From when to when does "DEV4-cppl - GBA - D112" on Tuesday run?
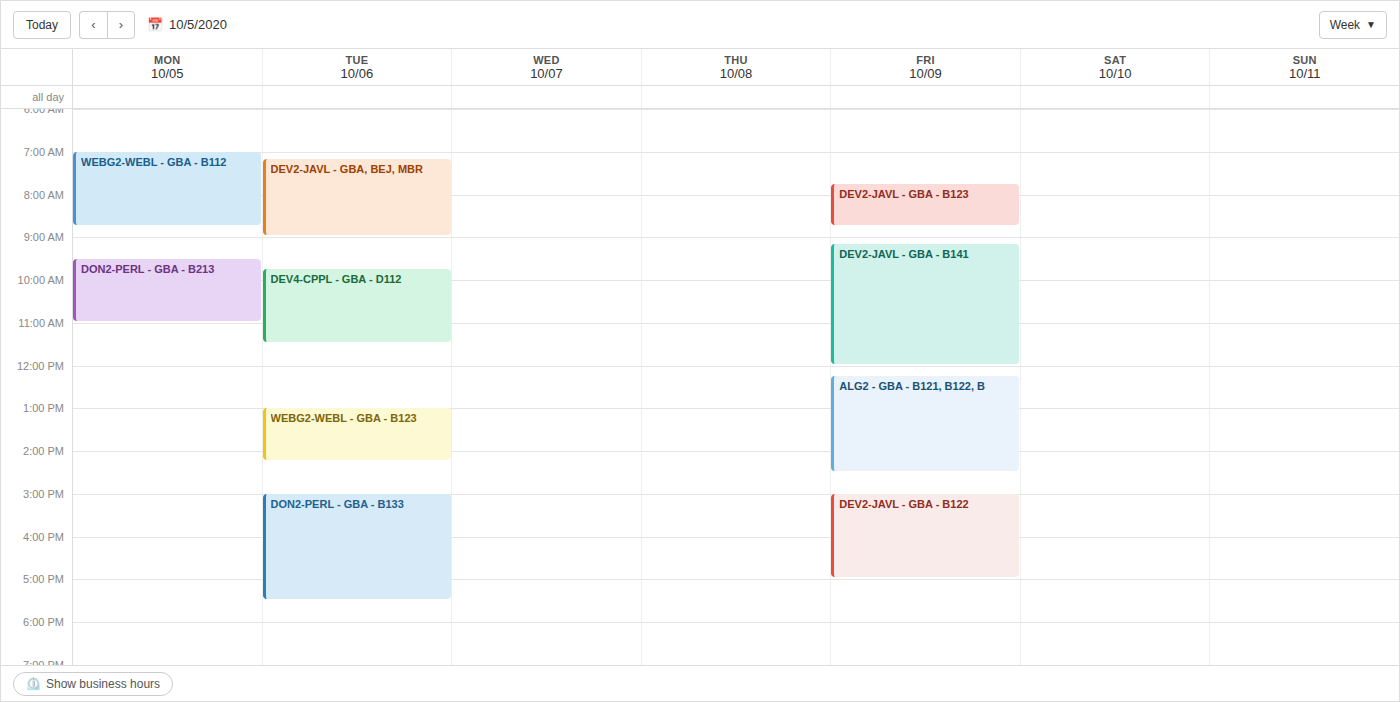
9:45 AM to 11:30 AM